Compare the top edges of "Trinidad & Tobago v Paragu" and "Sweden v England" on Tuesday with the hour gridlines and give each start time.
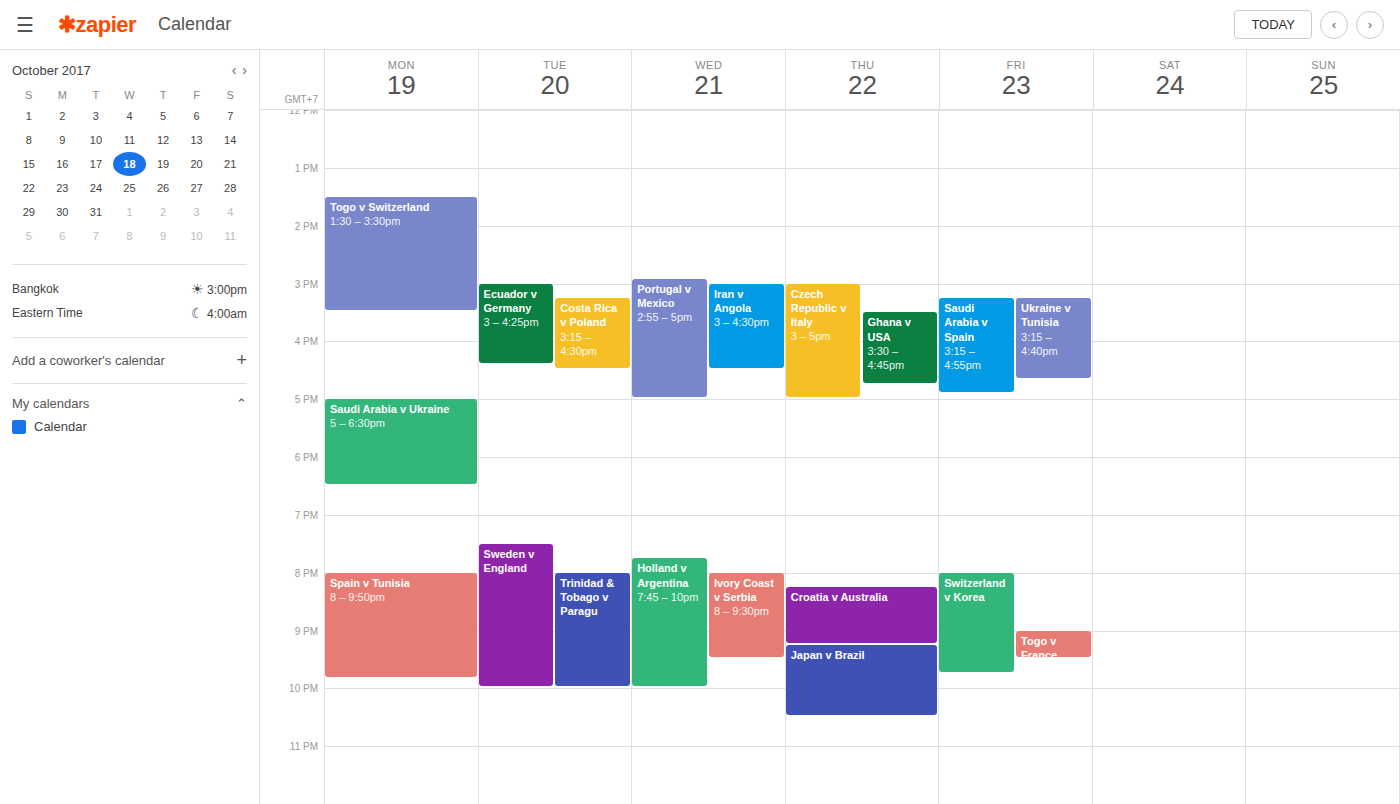
"Trinidad & Tobago v Paragu": 8:00 PM, exactly on the 8 PM line. "Sweden v England": 7:30 PM, halfway between the 7 PM and 8 PM lines.